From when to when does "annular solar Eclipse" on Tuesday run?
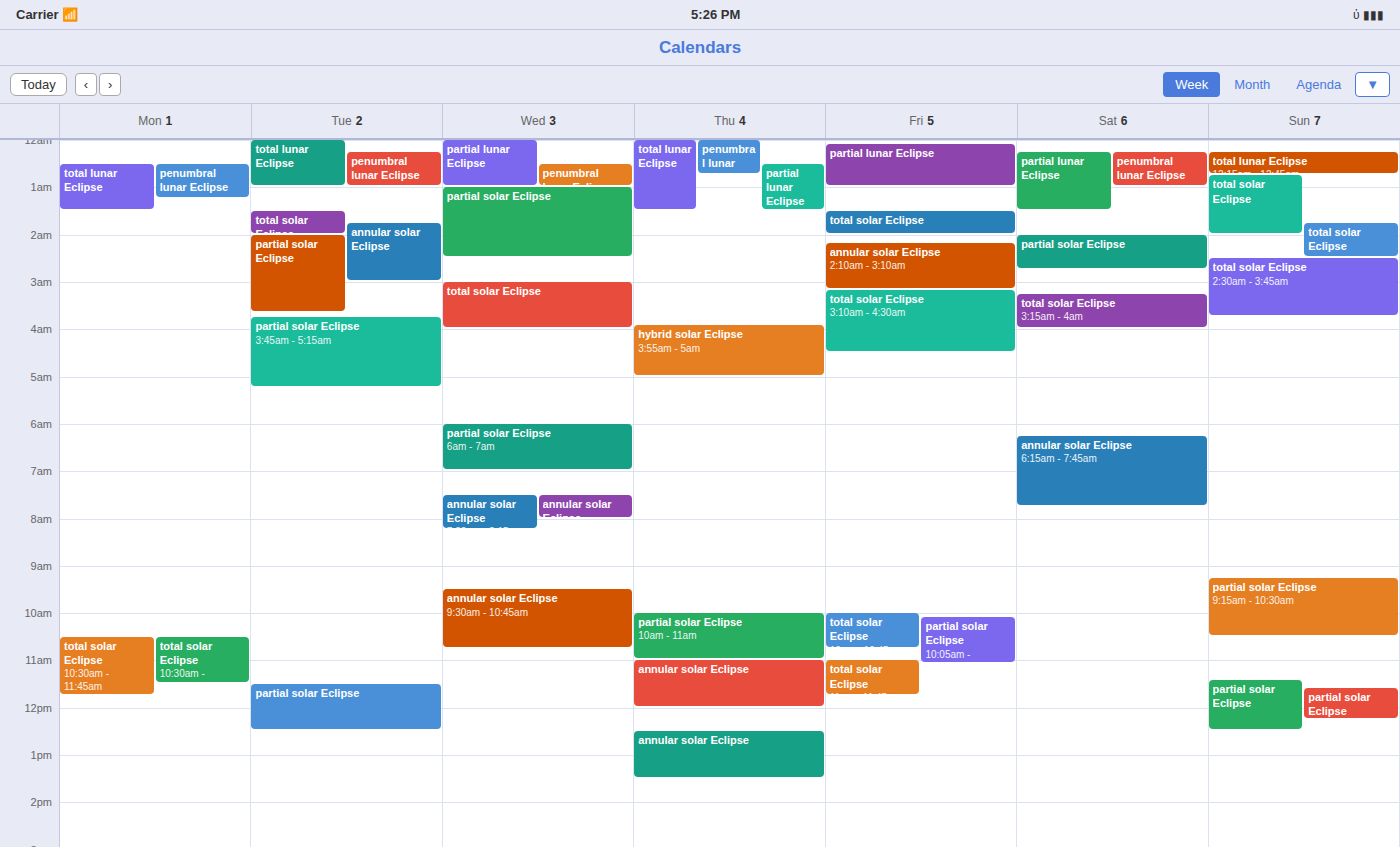
1:45 AM to 3:00 AM